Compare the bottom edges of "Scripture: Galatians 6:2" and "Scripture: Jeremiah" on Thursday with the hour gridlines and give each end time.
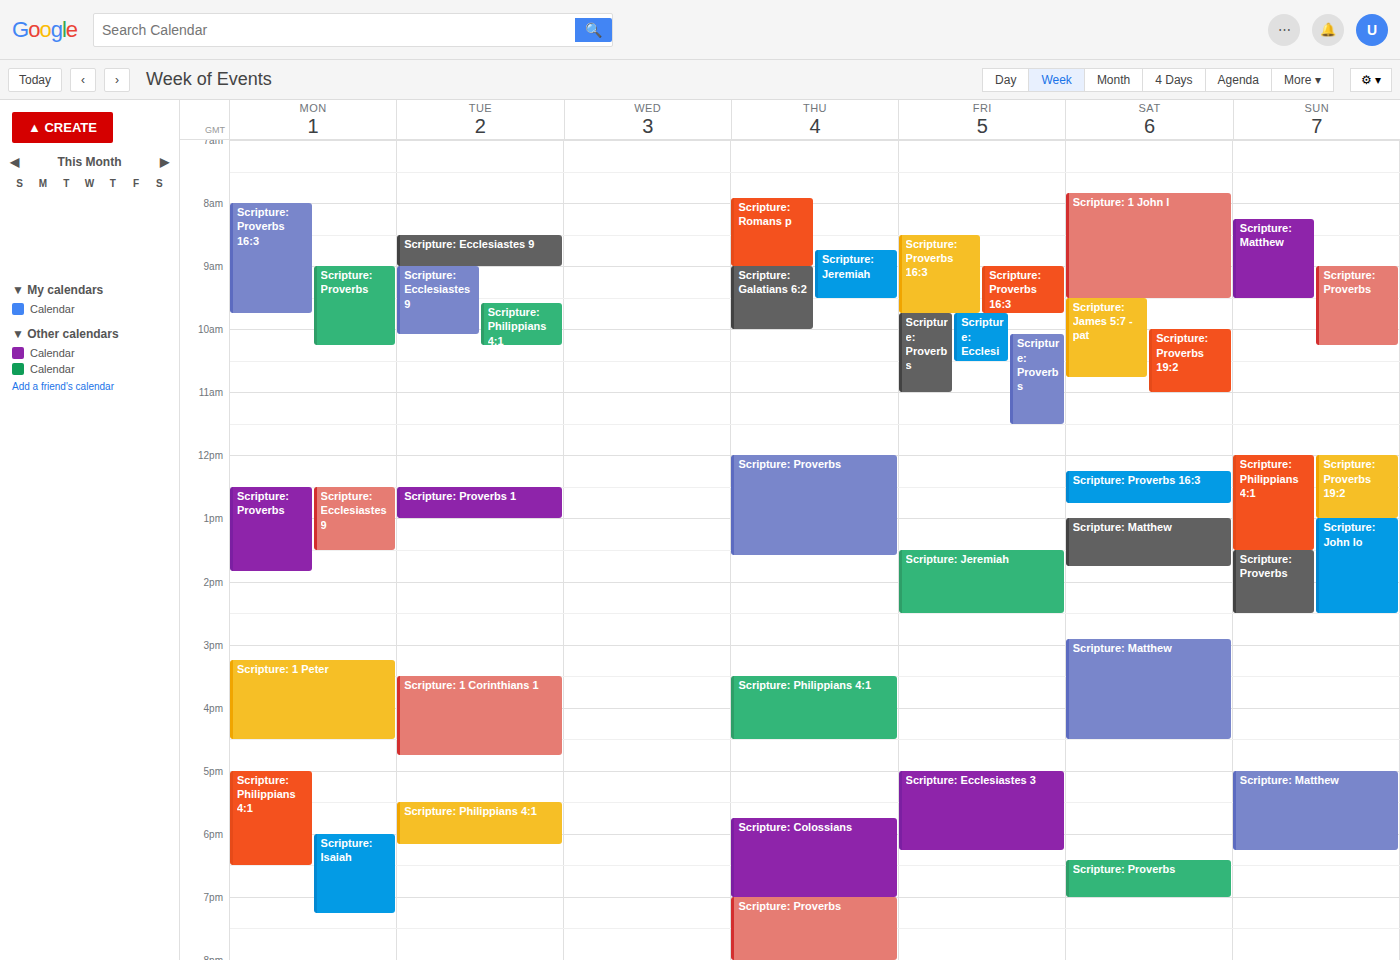
"Scripture: Galatians 6:2": 10:00 AM, exactly on the 10 AM line. "Scripture: Jeremiah": 9:30 AM, halfway between the 9 AM and 10 AM lines.